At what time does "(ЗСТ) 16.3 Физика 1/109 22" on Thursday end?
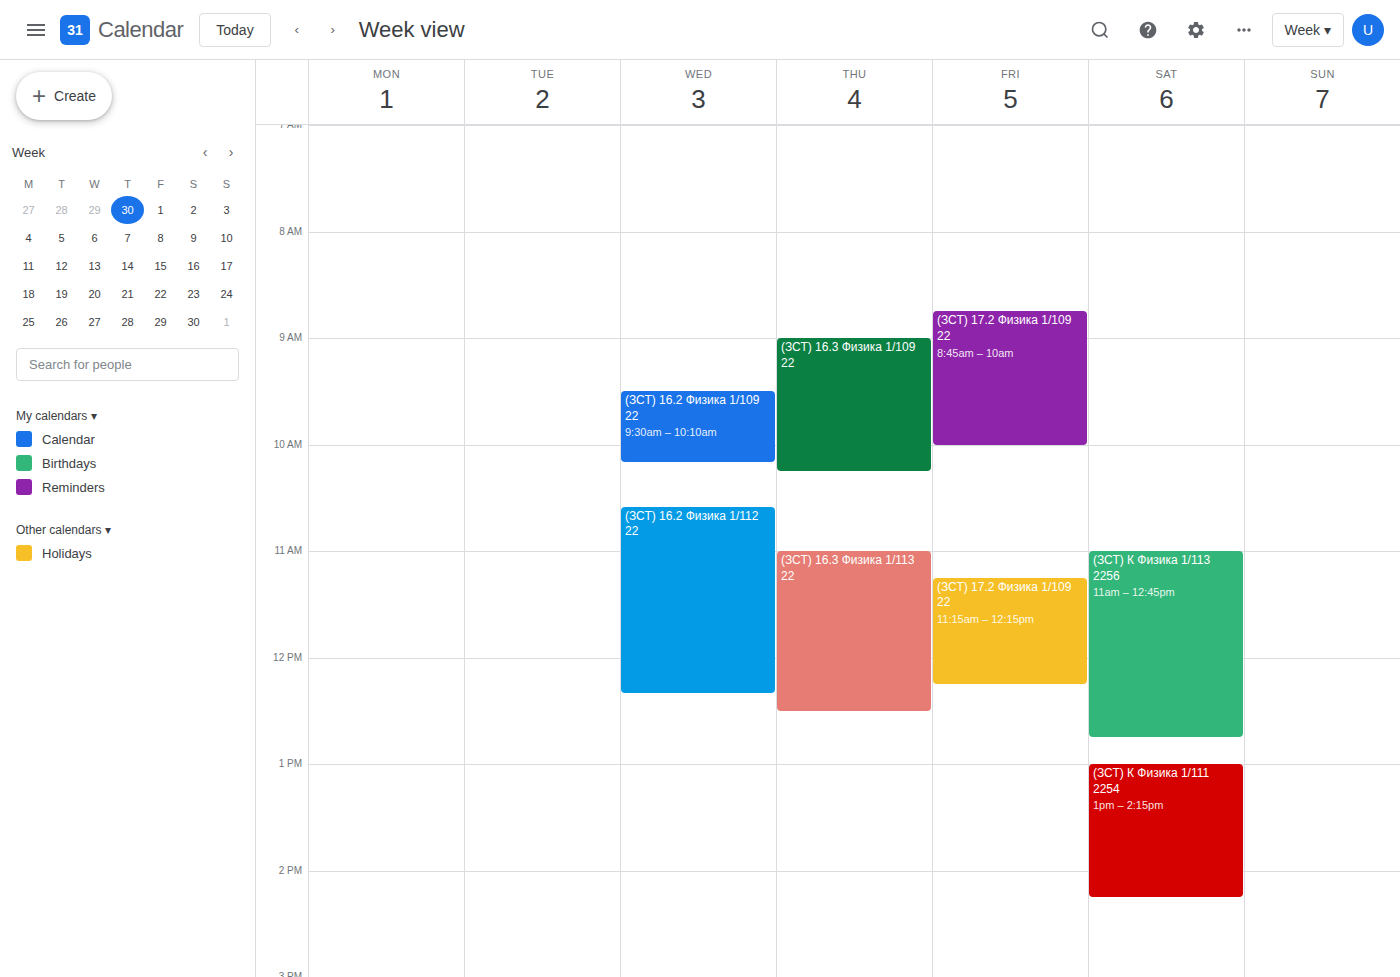
10:15 AM